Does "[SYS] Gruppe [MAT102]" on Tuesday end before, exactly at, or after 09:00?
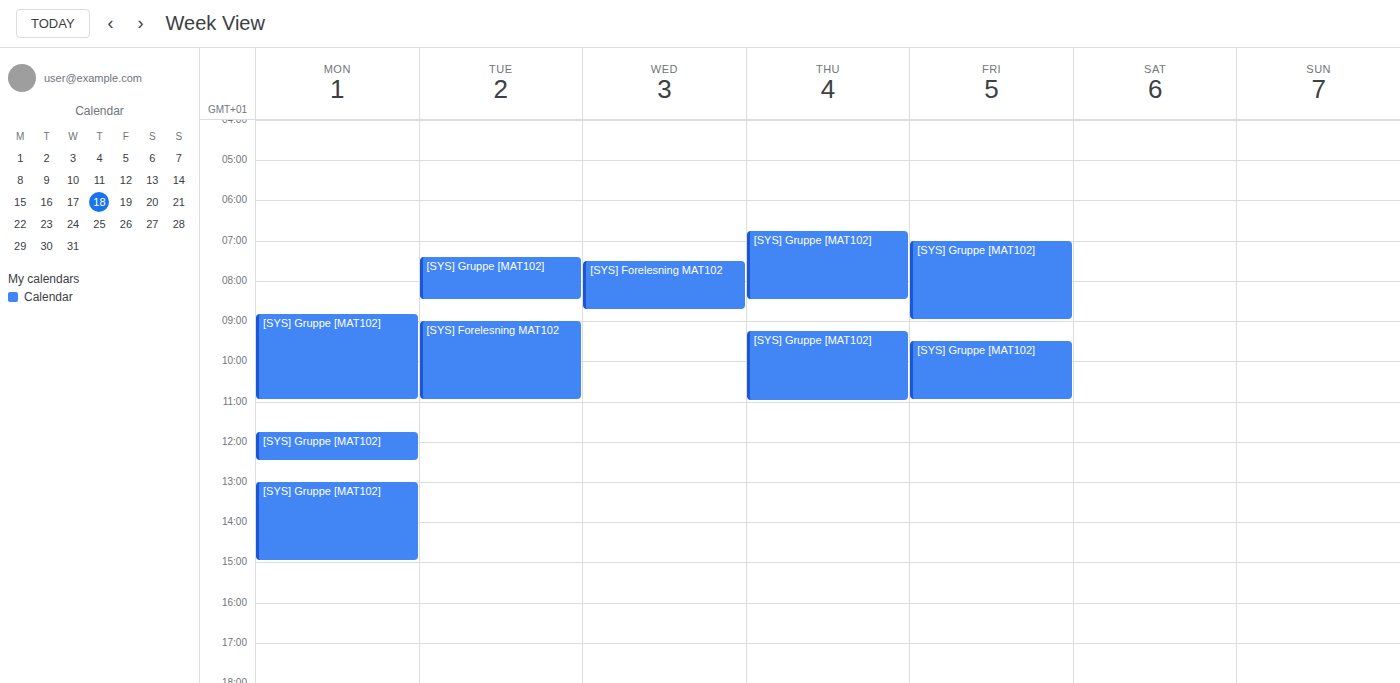
08:30 -- before 09:00, 30 minutes above the 09:00 line.